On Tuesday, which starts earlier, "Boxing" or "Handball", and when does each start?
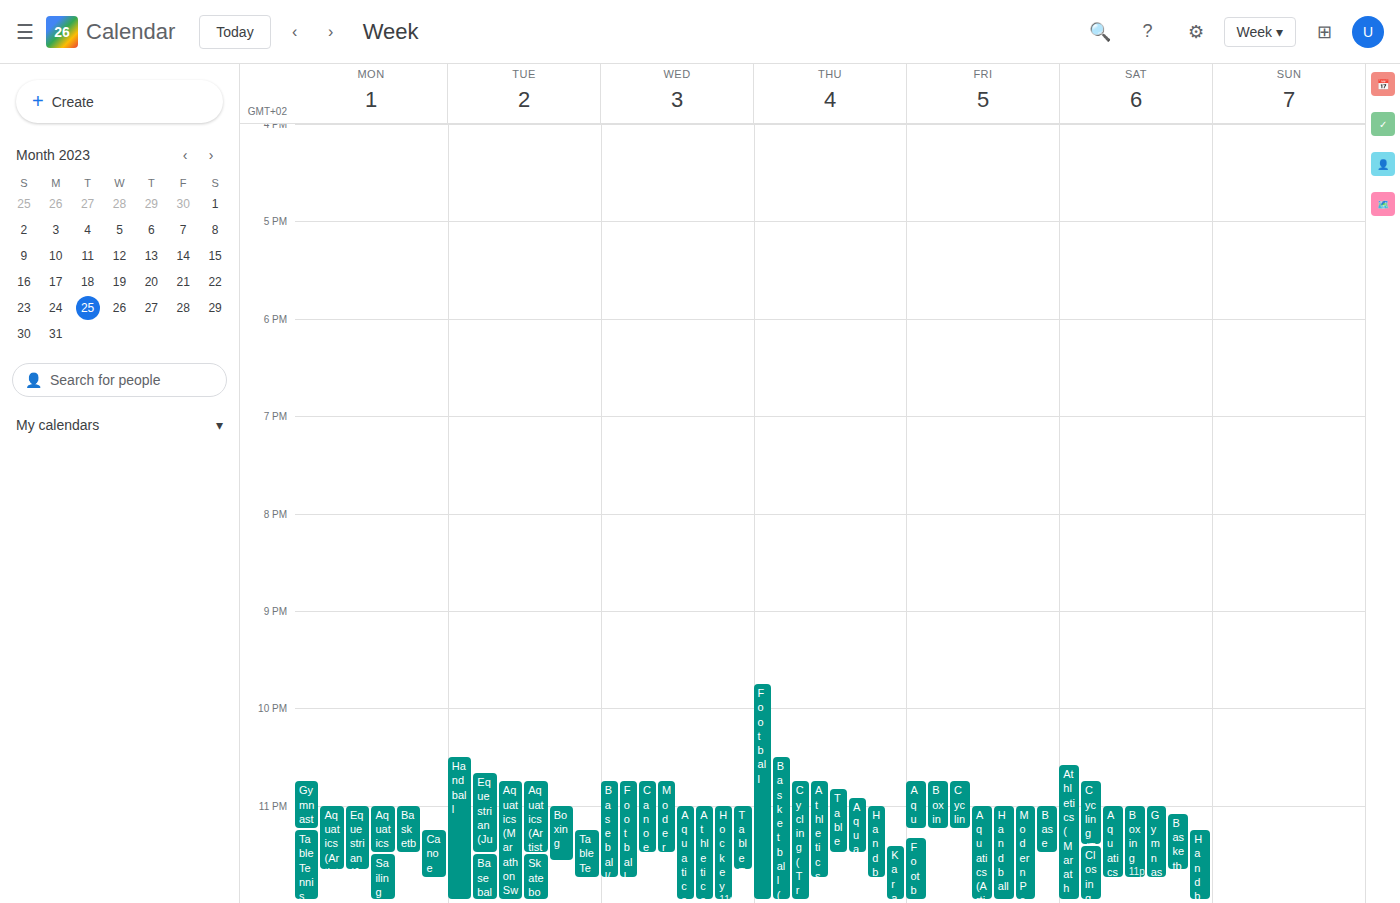
"Handball" 10:30 PM; "Boxing" 11:00 PM.